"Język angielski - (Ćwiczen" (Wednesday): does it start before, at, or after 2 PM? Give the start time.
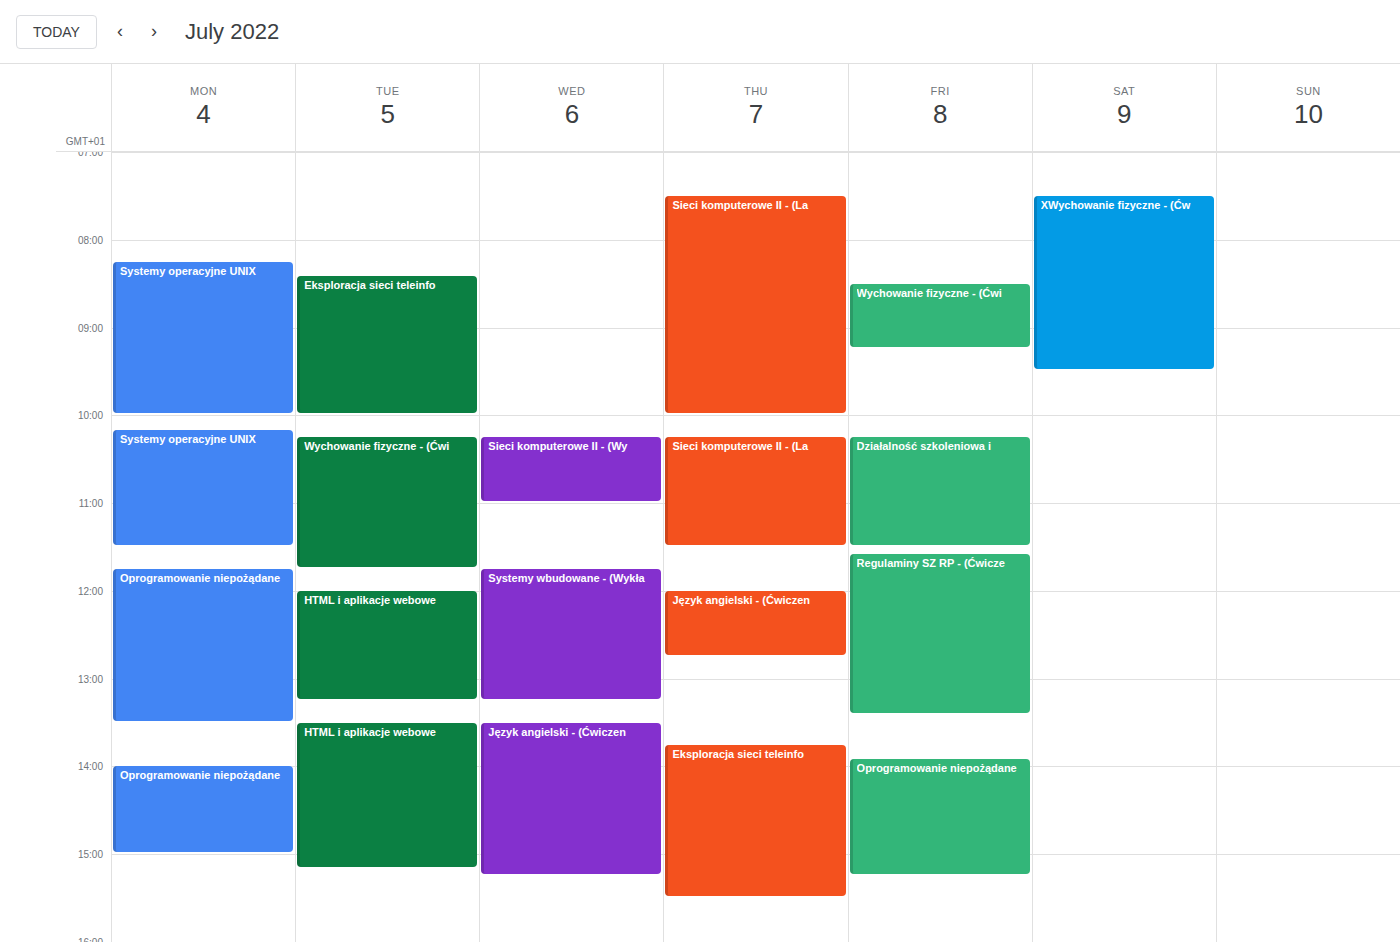
1:30 PM -- before 2 PM, 30 minutes above the 2 PM line.